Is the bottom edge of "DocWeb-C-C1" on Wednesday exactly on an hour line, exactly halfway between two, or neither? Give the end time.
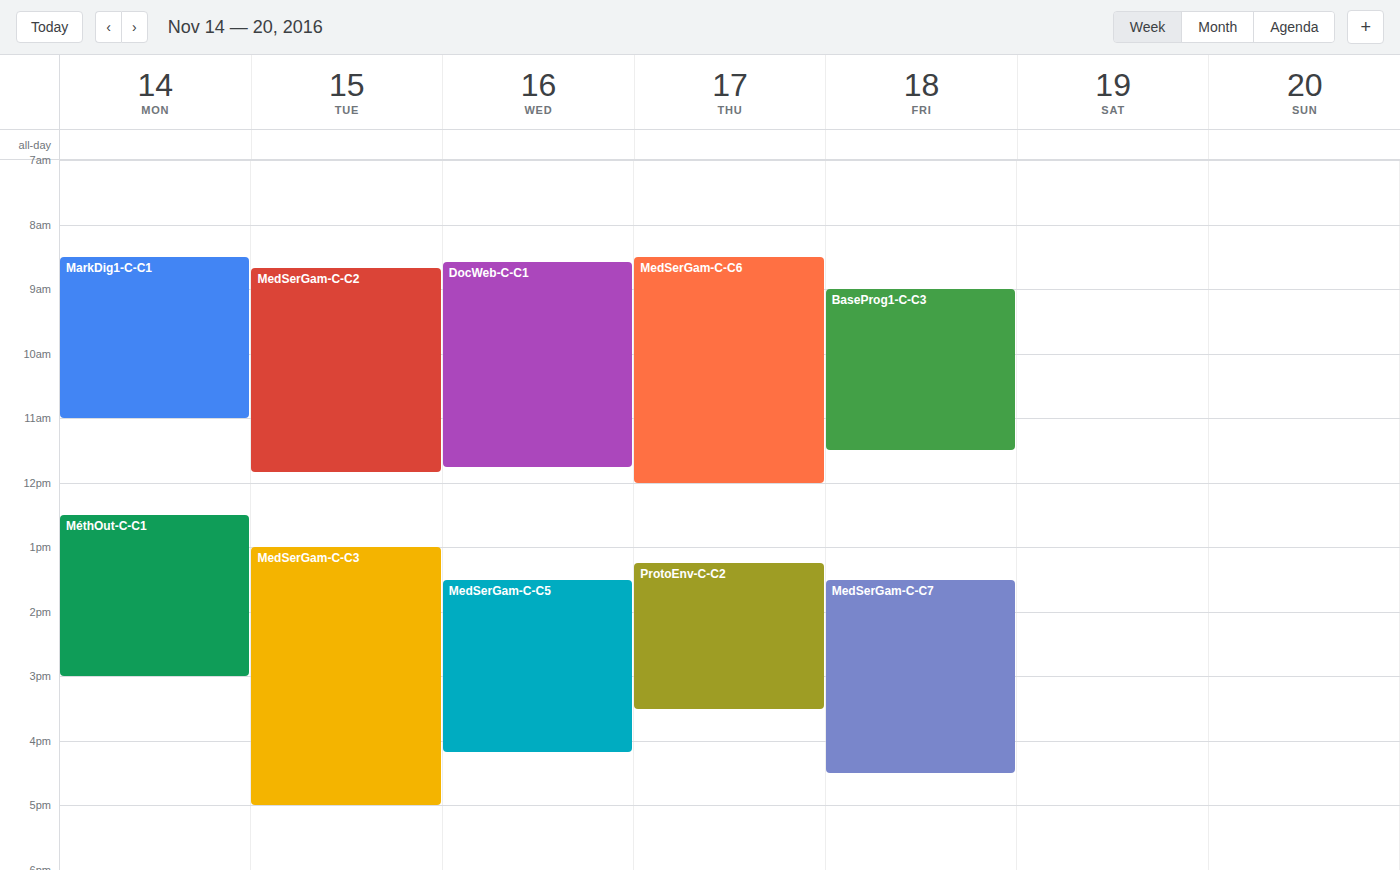
11:45 AM -- neither: three quarters of the way from the 11 AM line to the 12 PM line.